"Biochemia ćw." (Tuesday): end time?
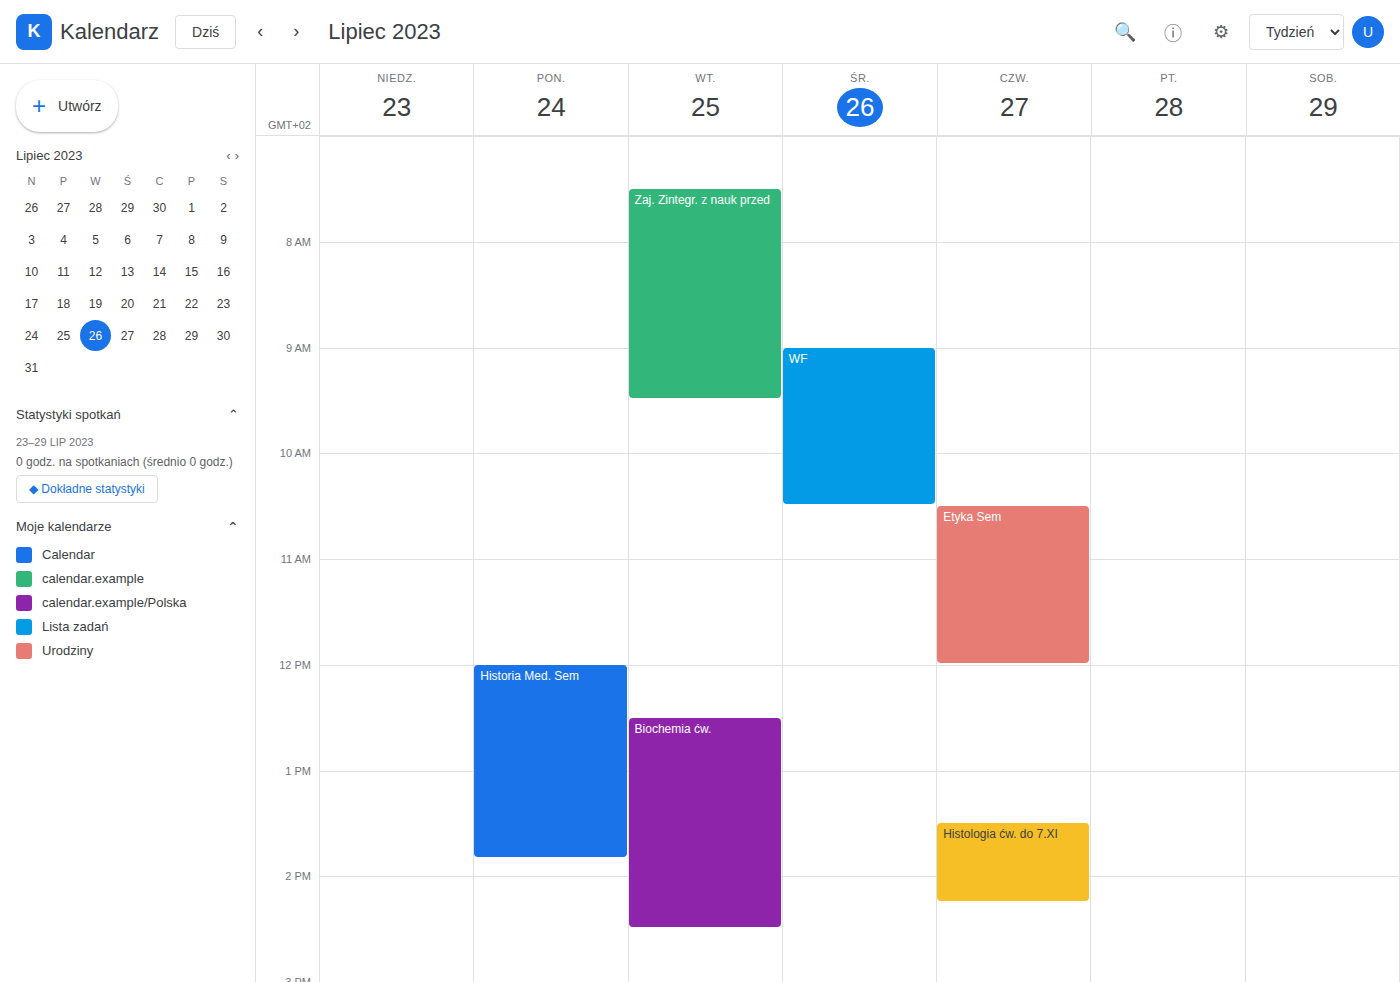
2:30 PM